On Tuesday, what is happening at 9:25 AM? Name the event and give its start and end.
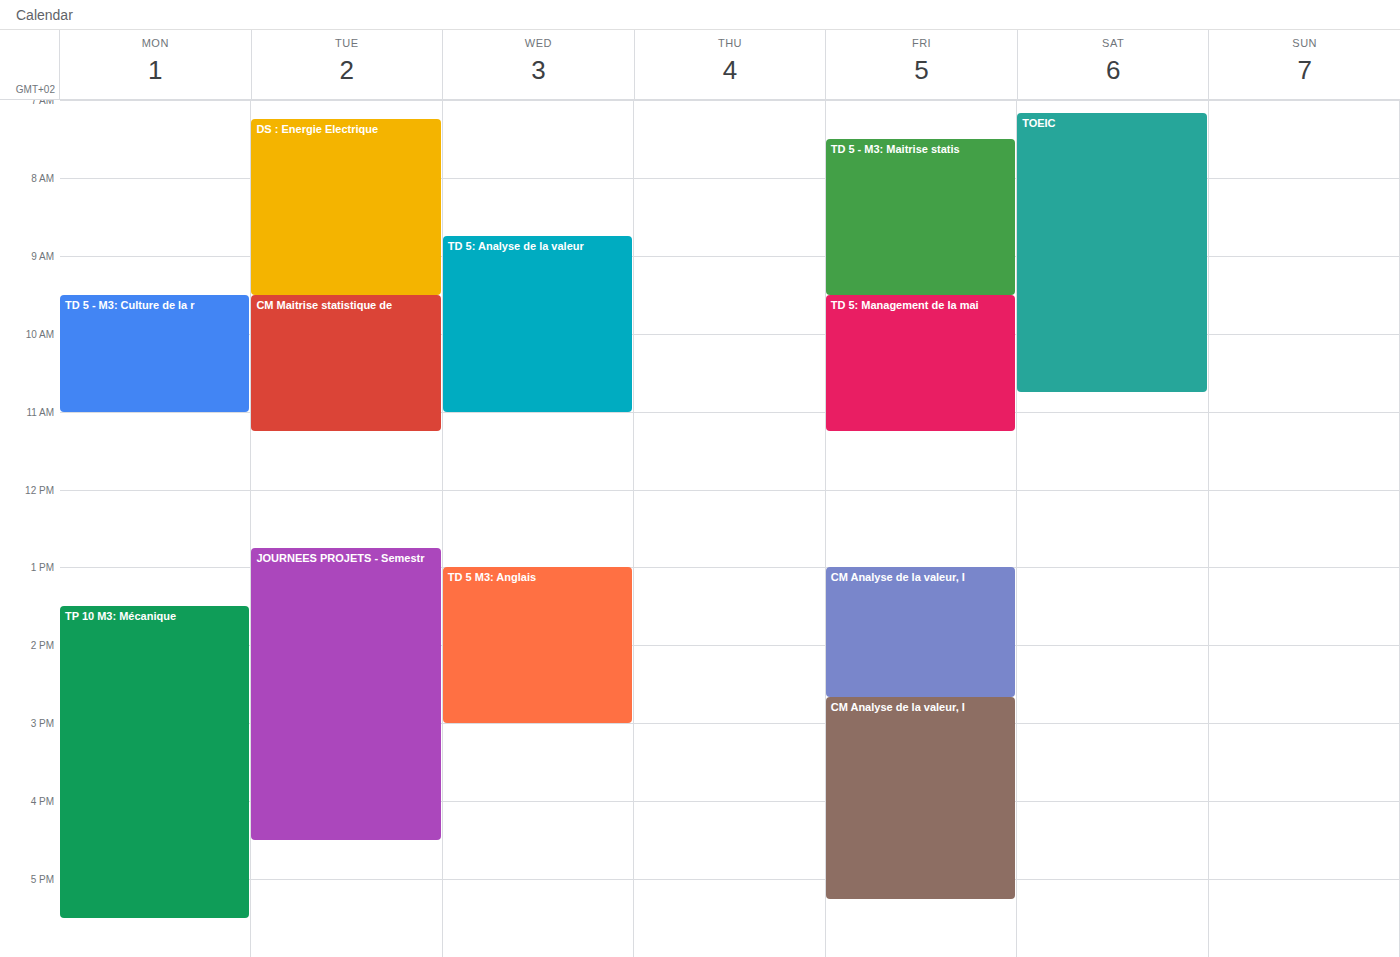
"DS : Energie Electrique", 7:15 AM to 9:30 AM